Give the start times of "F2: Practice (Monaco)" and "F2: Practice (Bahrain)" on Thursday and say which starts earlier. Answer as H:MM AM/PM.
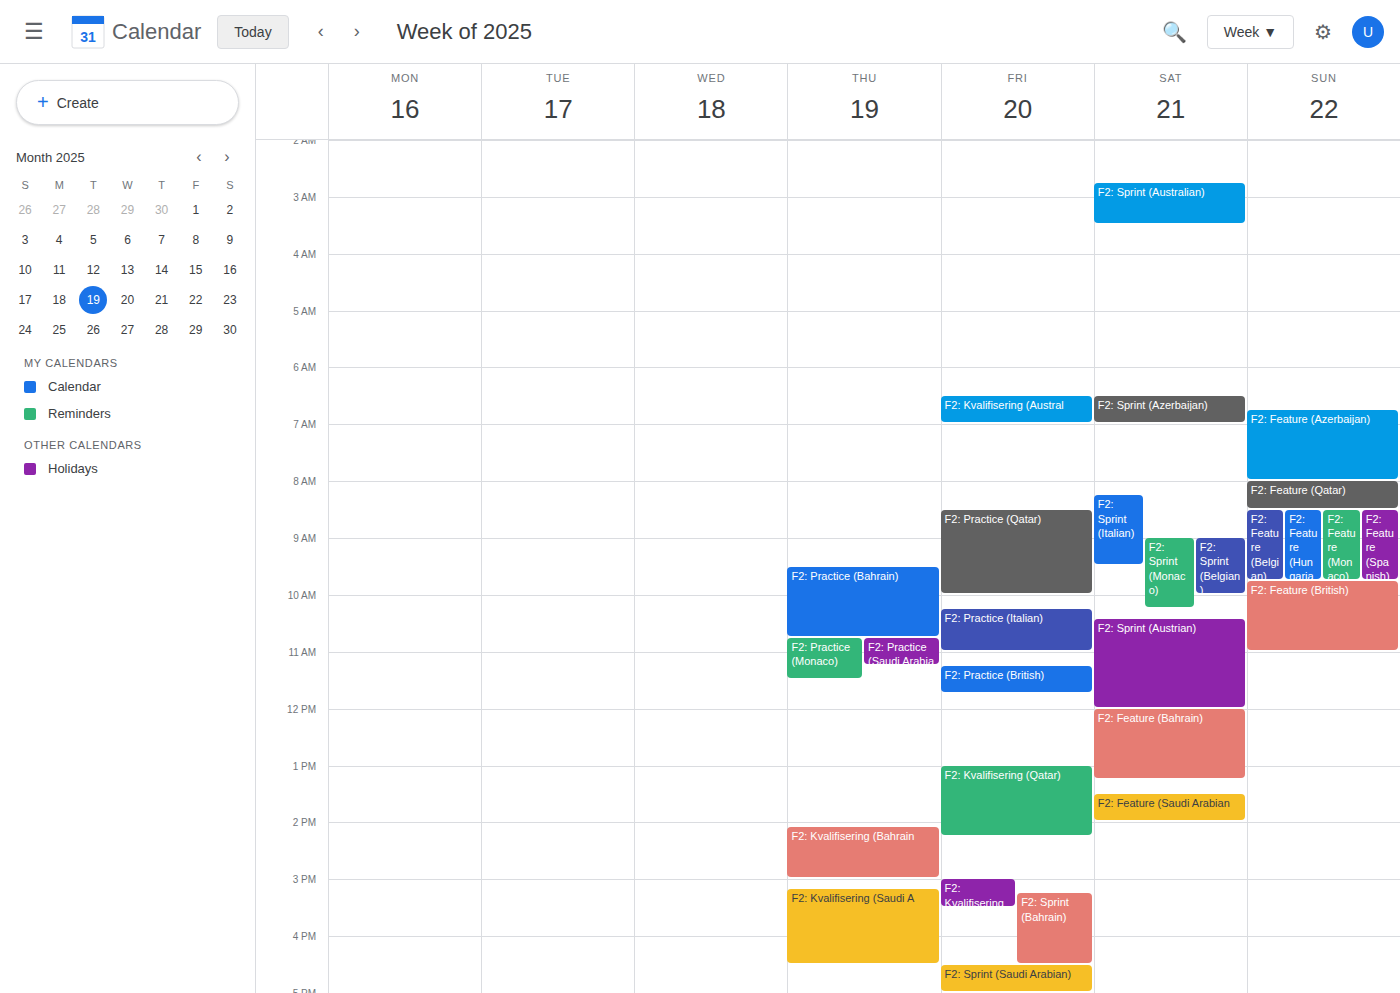
"F2: Practice (Bahrain)" 9:30 AM; "F2: Practice (Monaco)" 10:45 AM.